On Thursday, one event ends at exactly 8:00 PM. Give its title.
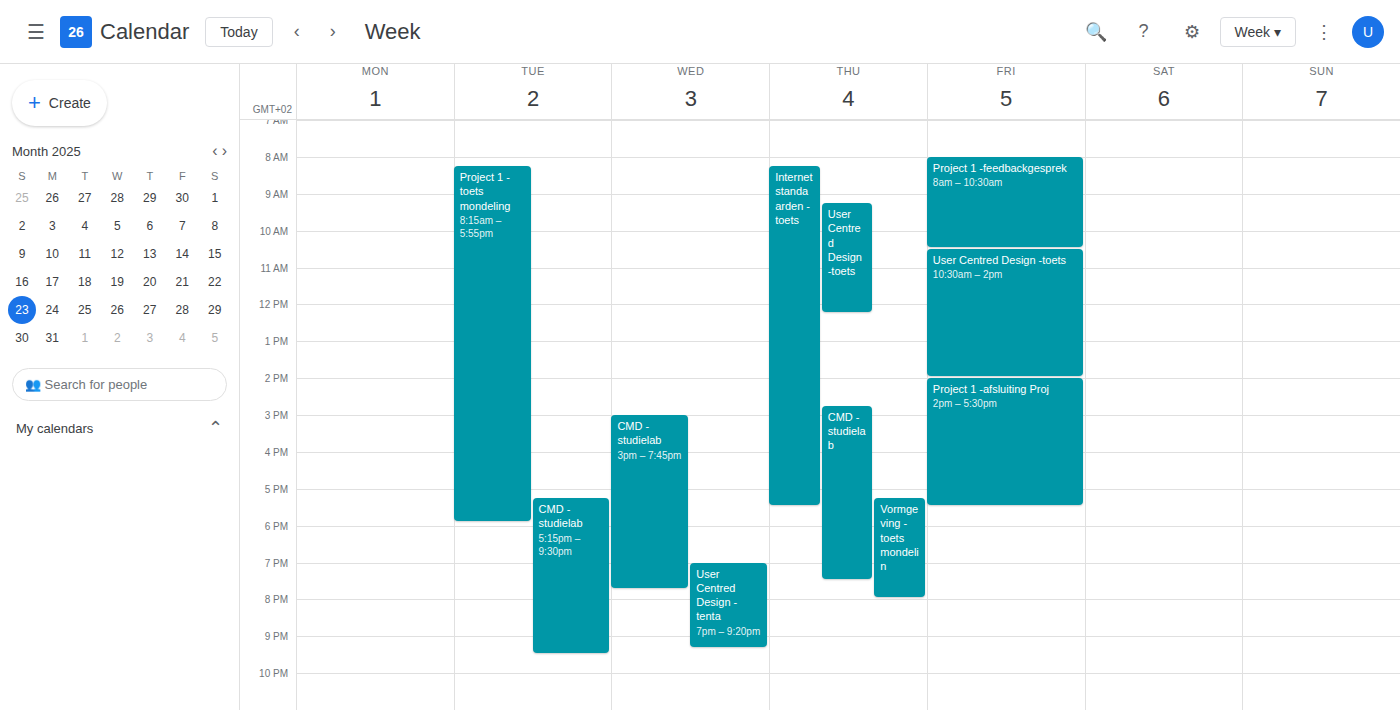
"Vormgeving -toets mondelin"